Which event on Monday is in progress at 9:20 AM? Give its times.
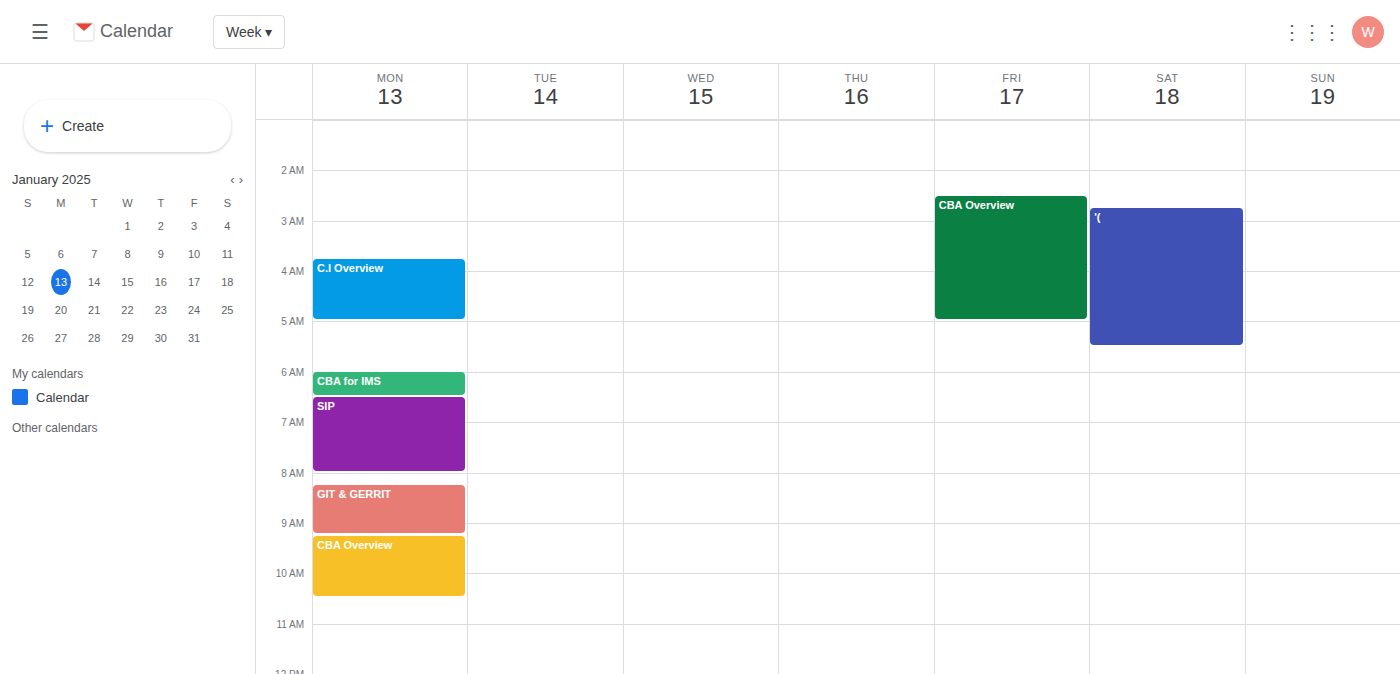
"CBA Overview", 9:15 AM to 10:30 AM